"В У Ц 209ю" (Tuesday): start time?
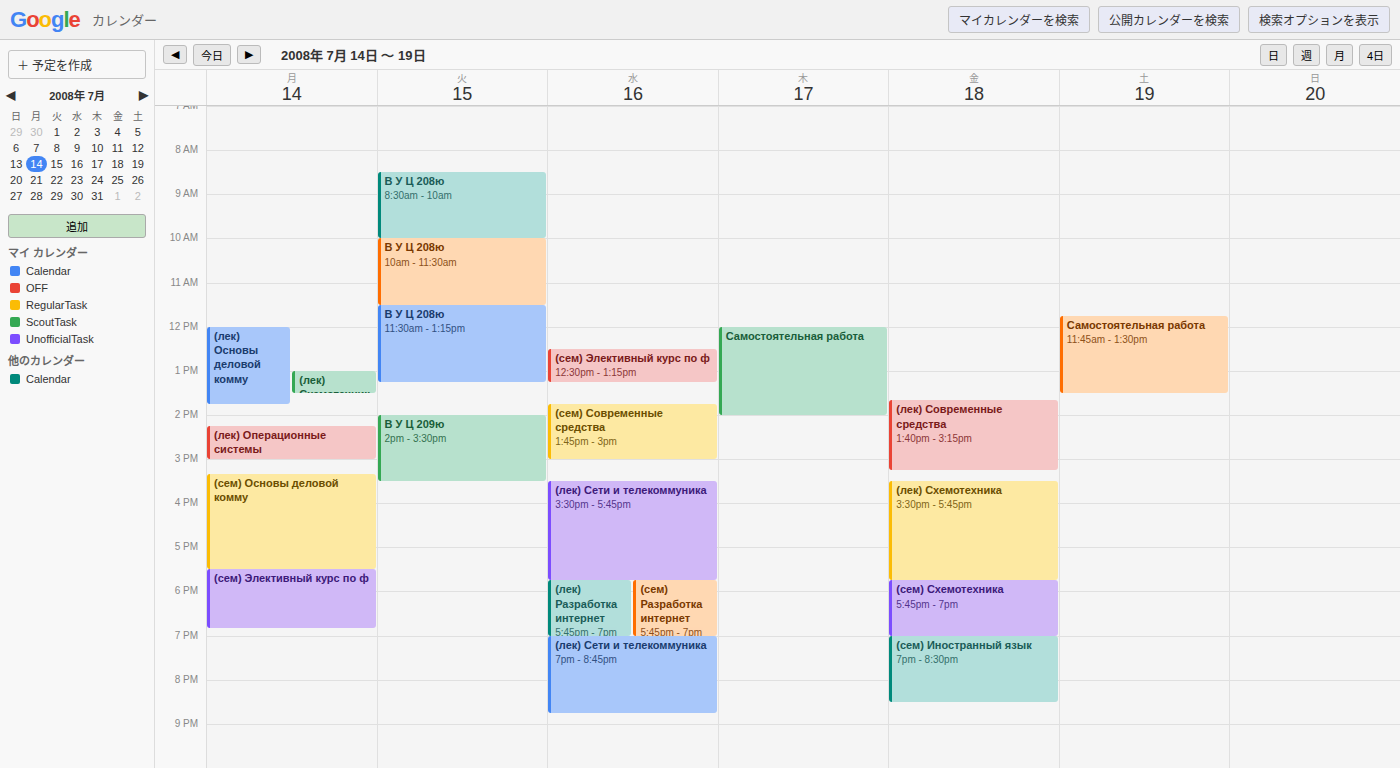
2:00 PM